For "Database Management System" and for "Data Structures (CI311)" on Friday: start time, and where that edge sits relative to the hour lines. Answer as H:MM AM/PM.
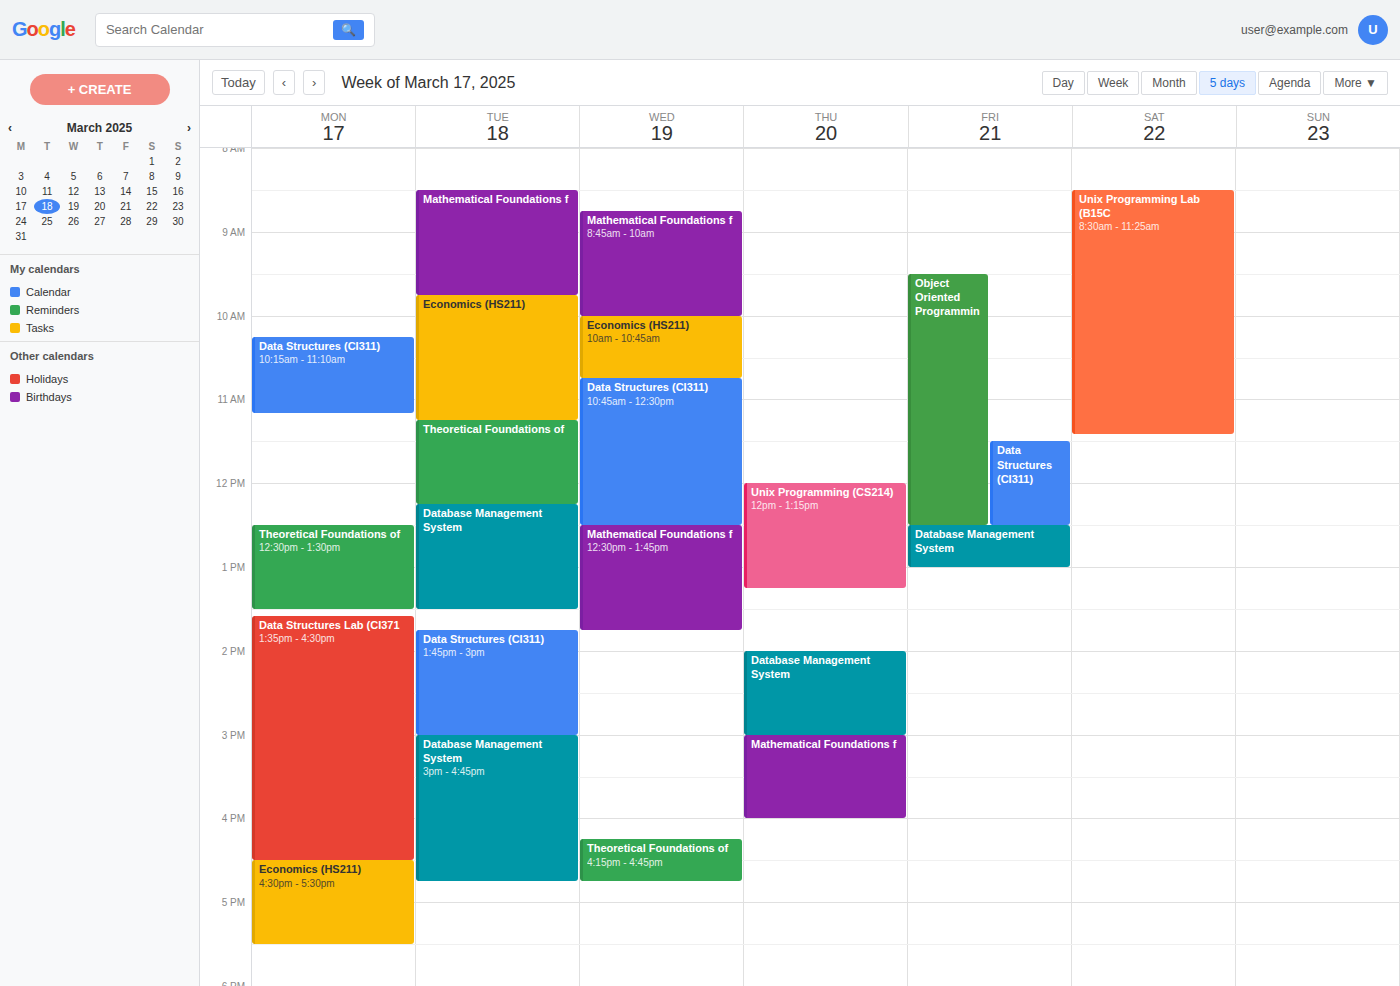
"Database Management System": 12:30 PM, halfway between the 12 PM and 1 PM lines. "Data Structures (CI311)": 11:30 AM, halfway between the 11 AM and 12 PM lines.